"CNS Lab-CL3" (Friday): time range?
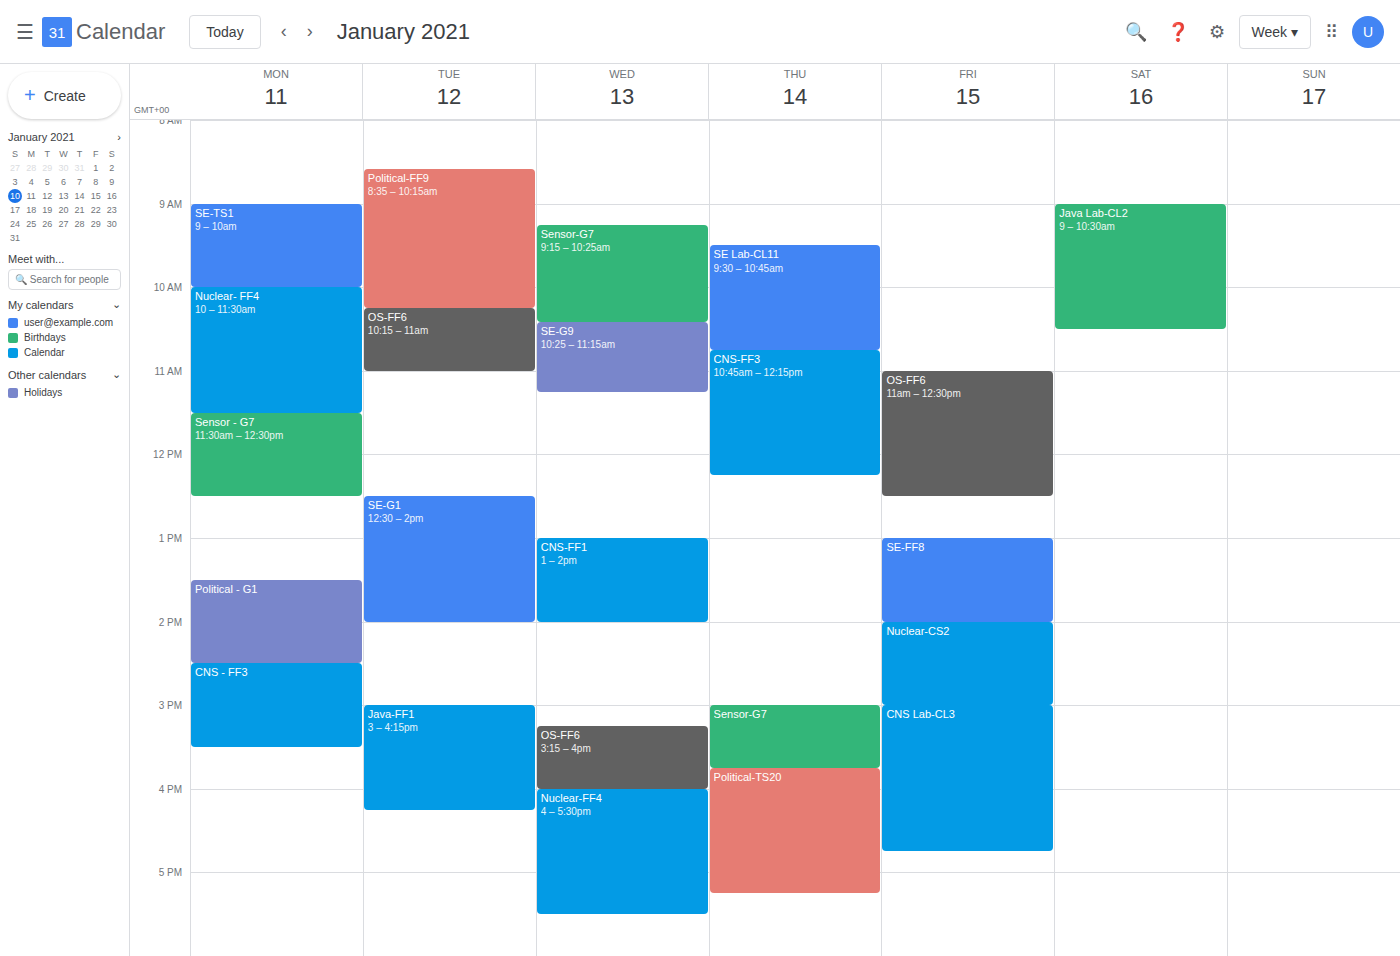
3:00 PM to 4:45 PM